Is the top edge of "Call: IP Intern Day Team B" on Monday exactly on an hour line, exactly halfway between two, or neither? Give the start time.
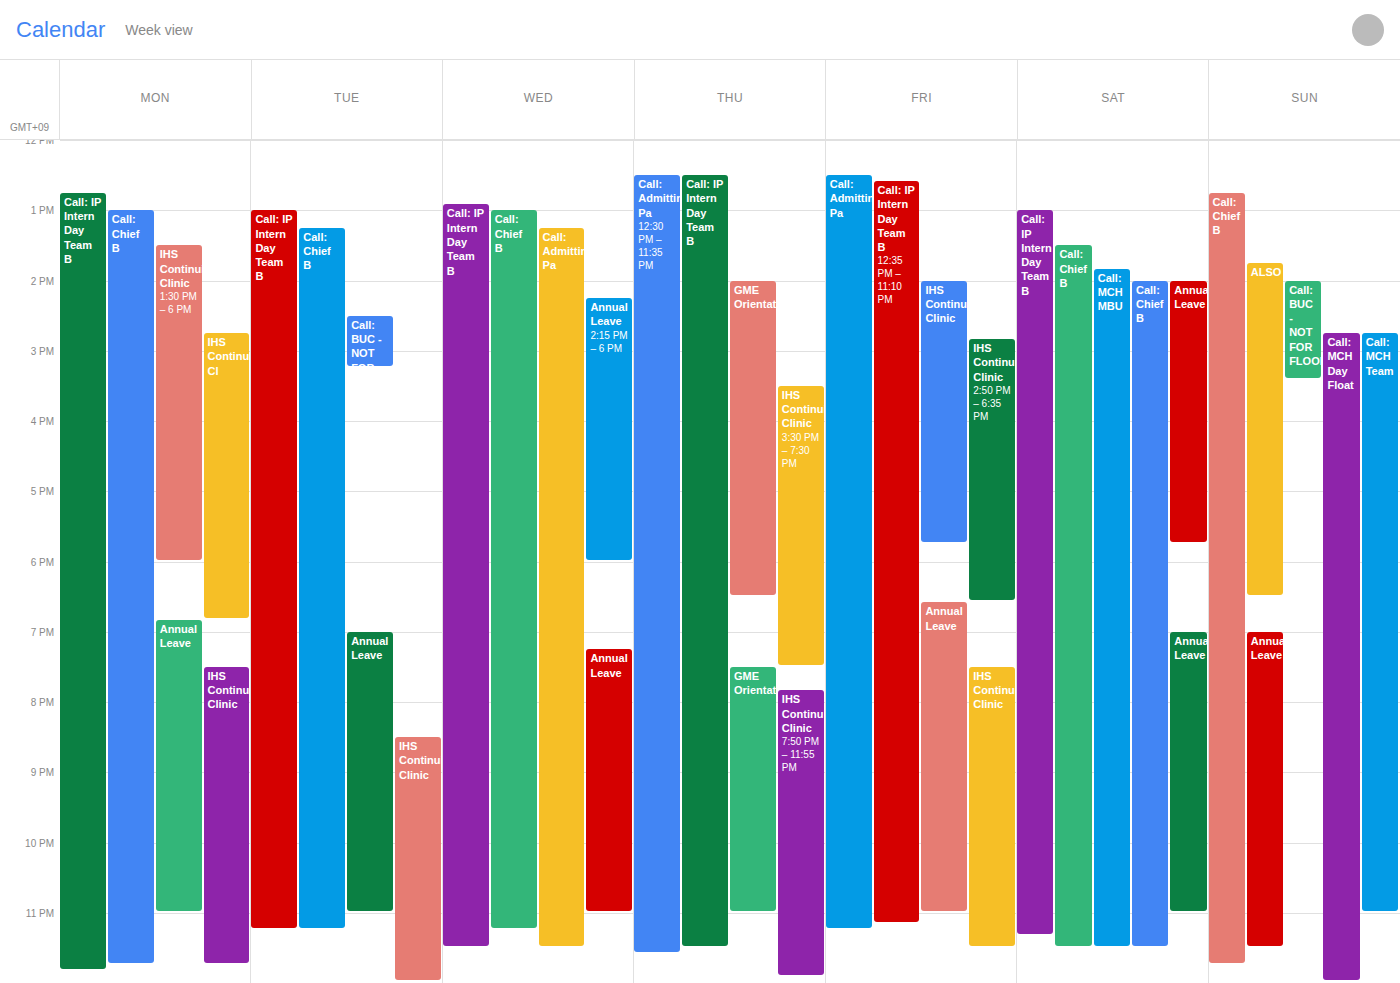
12:45 PM -- neither: three quarters of the way from the 12 PM line to the 1 PM line.